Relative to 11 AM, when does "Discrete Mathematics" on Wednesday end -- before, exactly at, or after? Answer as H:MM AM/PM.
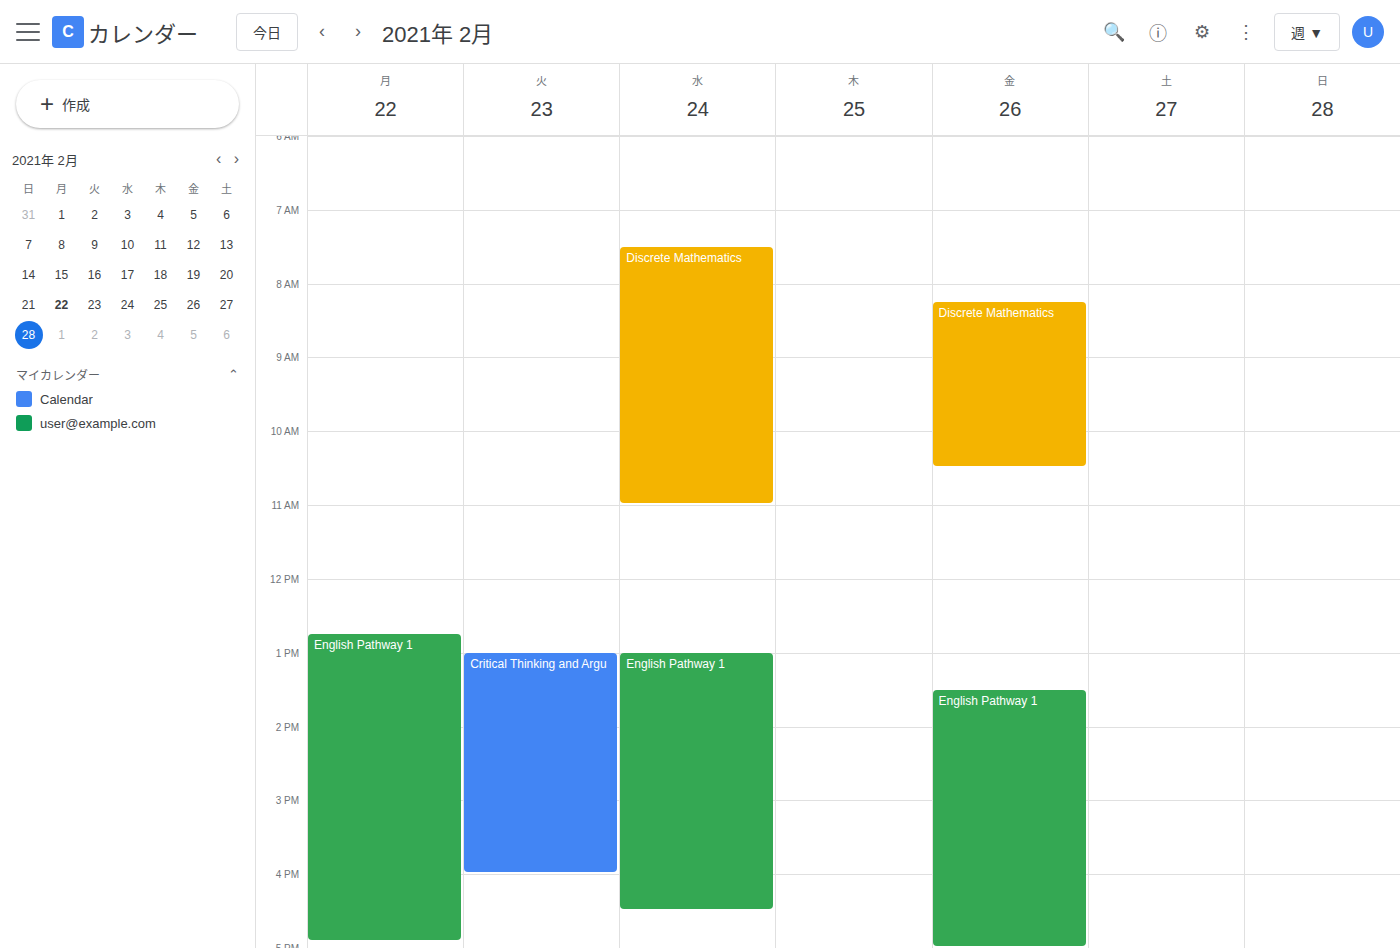
11:00 AM -- exactly at 11 AM, on the 11 AM line.